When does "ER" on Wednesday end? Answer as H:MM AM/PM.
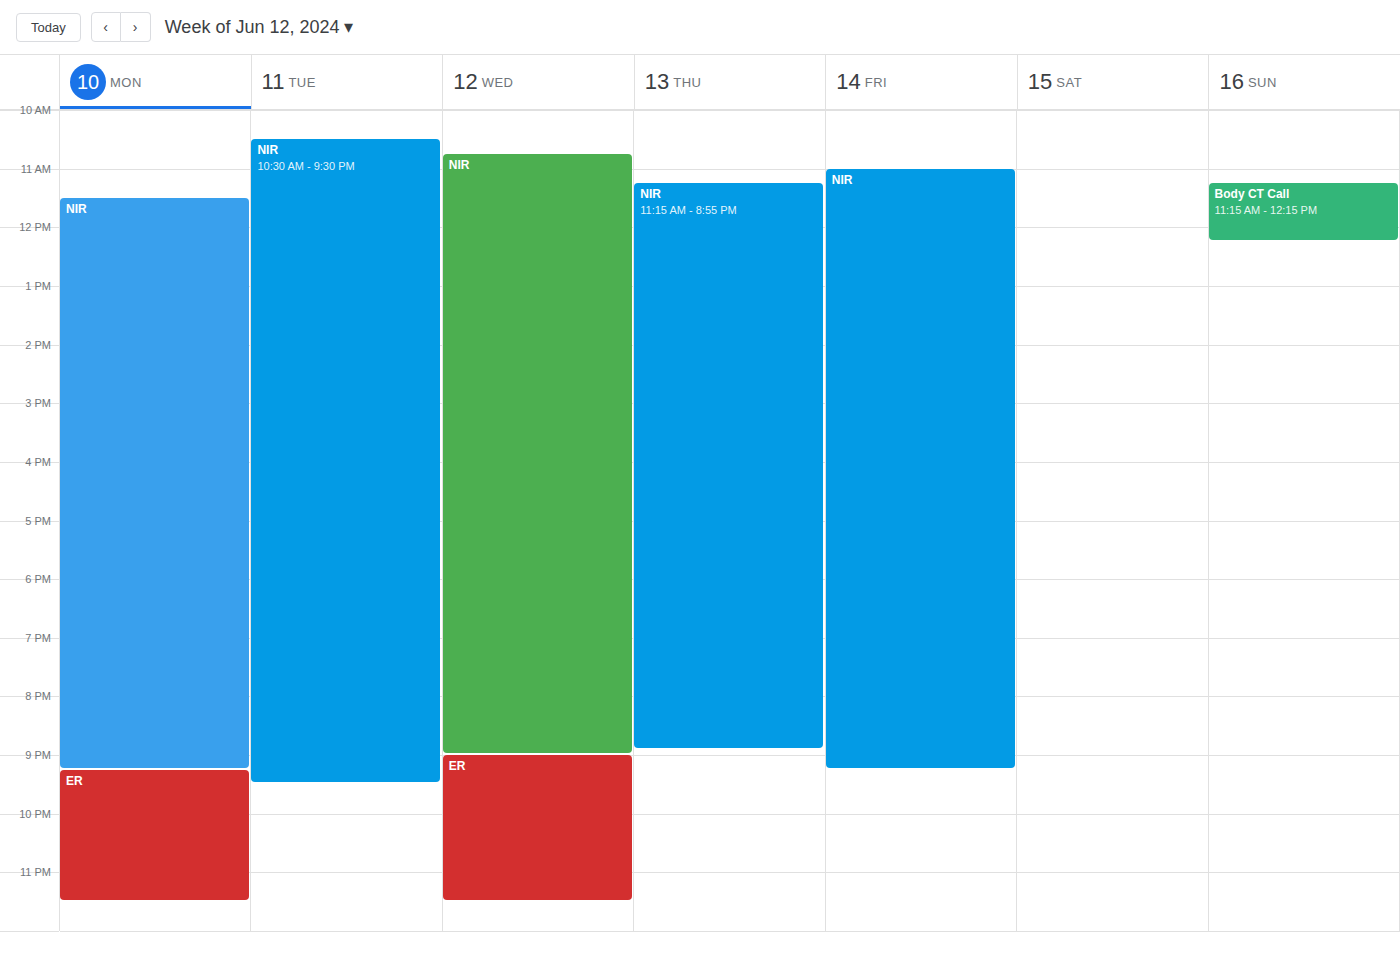
11:30 PM